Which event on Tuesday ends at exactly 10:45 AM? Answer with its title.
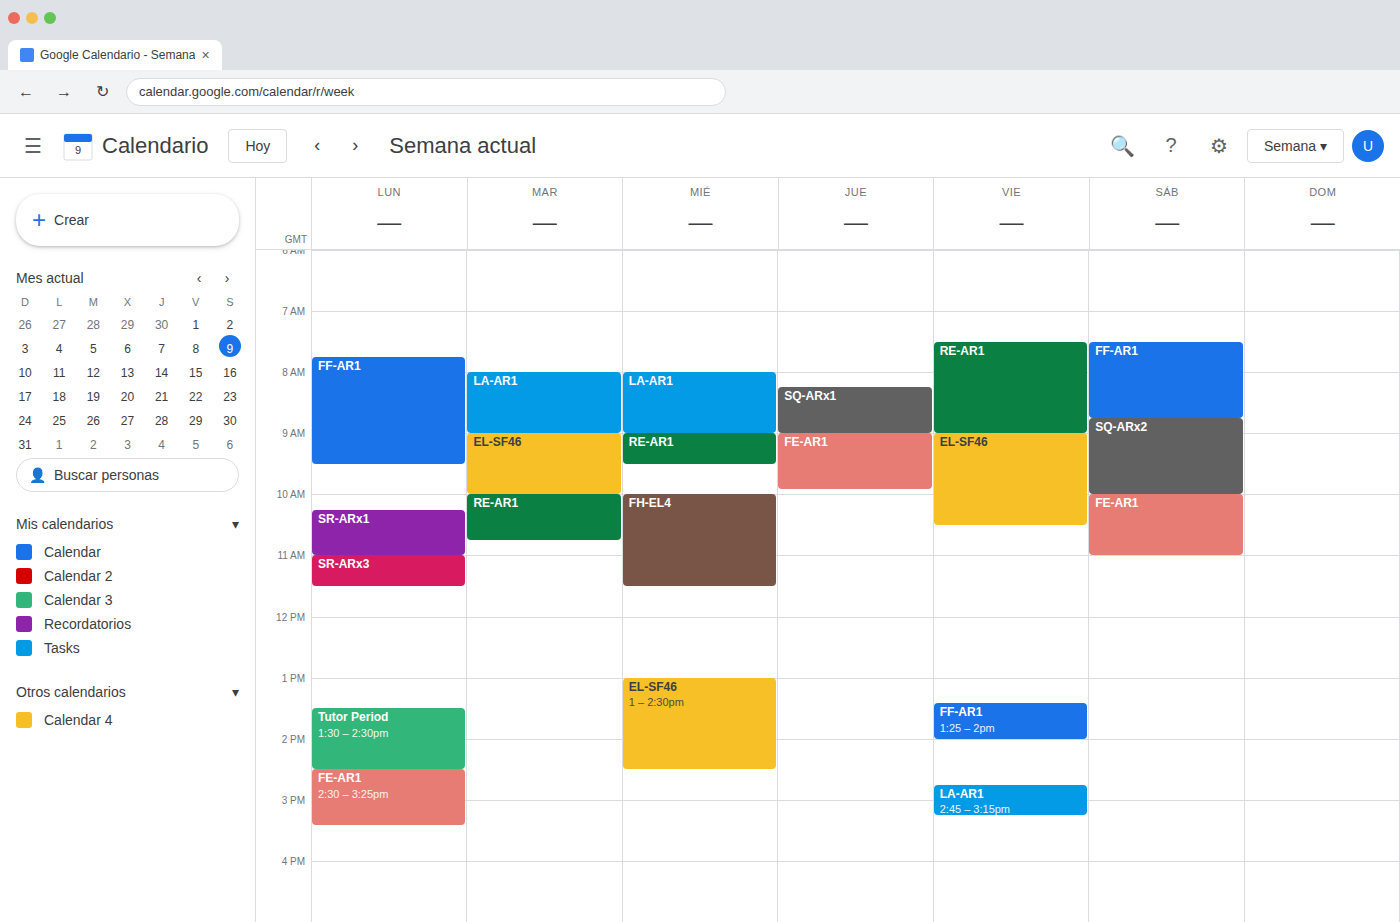
"RE-AR1"